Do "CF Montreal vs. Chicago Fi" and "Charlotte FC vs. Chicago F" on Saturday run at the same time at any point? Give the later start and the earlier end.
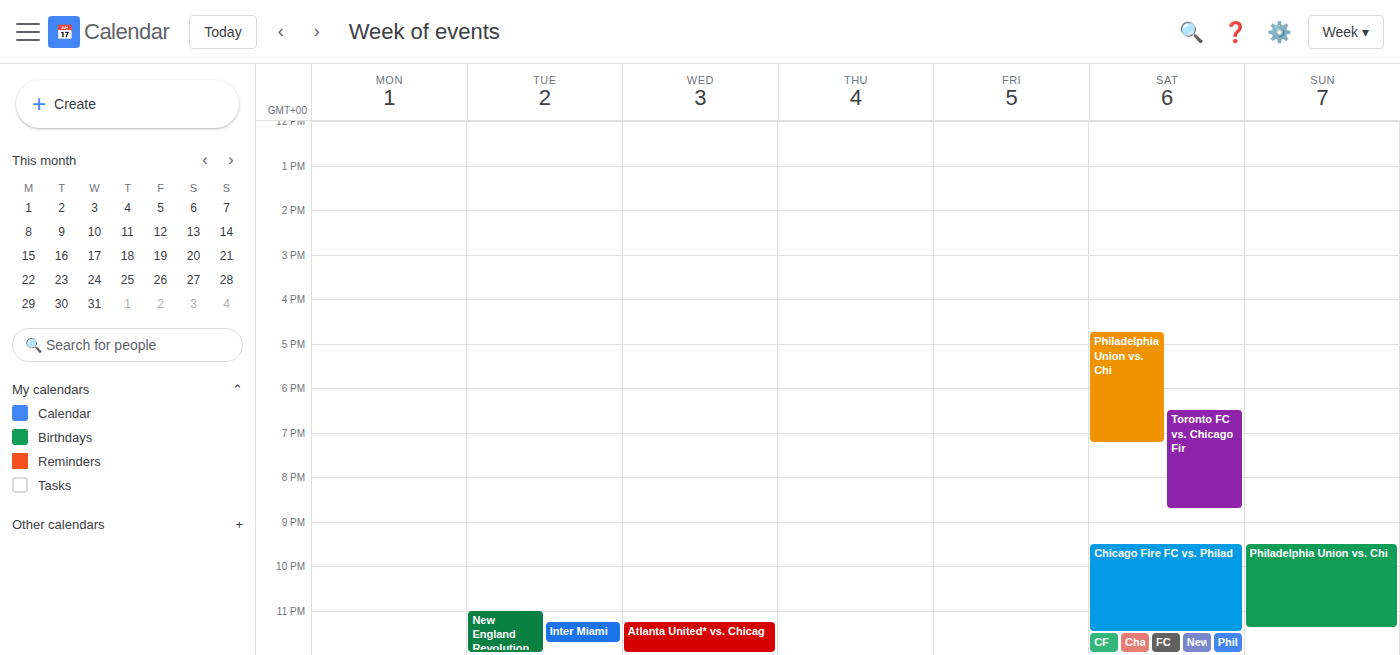
"CF Montreal vs. Chicago Fi" runs 11:30 PM to 12:00 AM, inside "Charlotte FC vs. Chicago F" -- they overlap.